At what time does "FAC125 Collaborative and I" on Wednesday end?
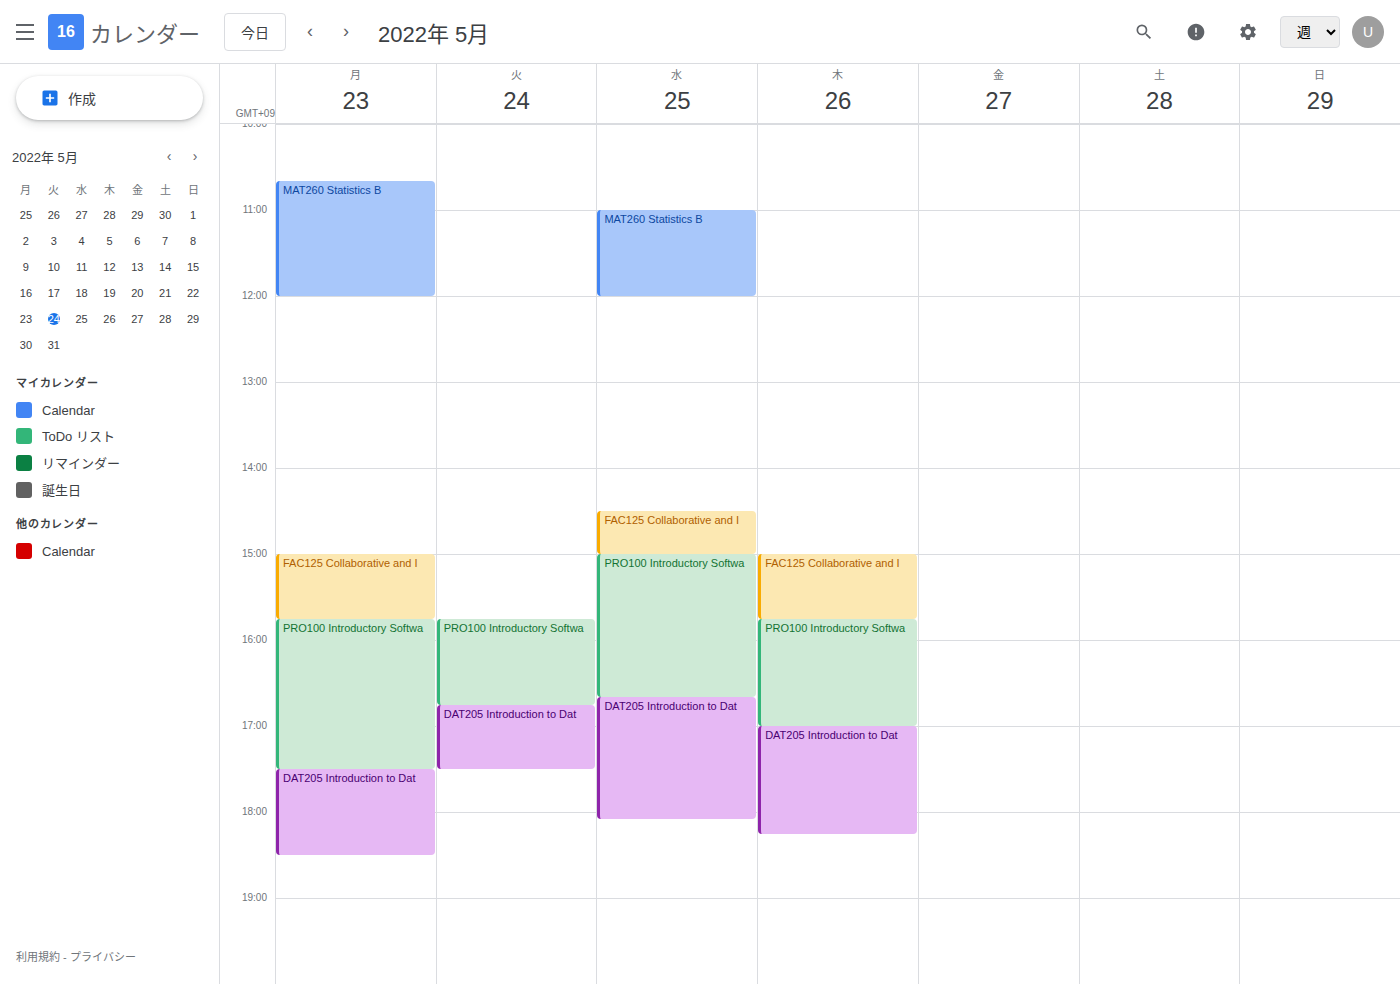
3:00 PM